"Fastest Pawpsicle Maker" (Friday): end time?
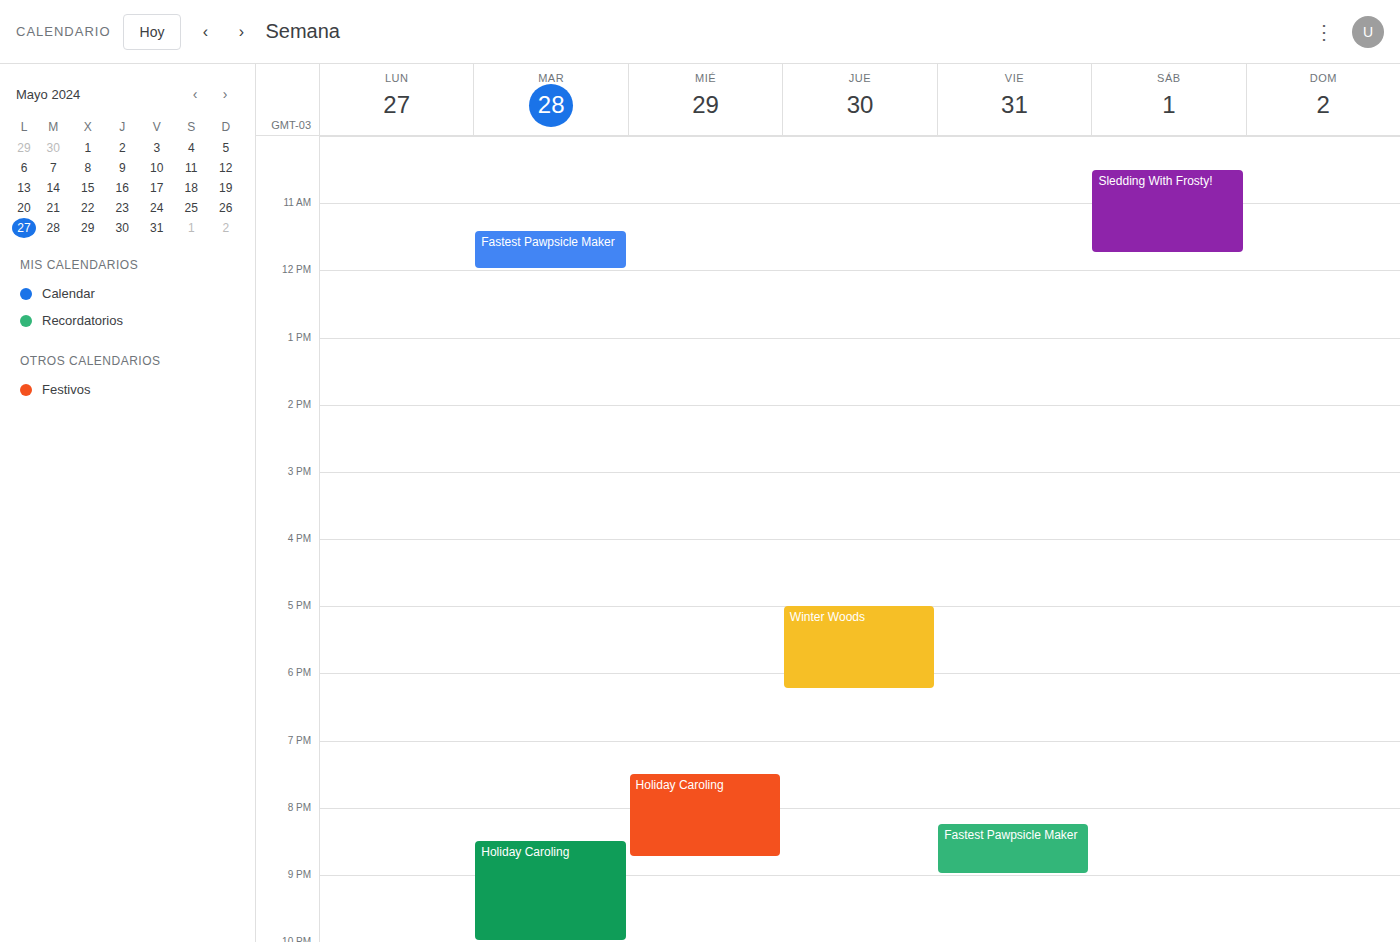
9:00 PM